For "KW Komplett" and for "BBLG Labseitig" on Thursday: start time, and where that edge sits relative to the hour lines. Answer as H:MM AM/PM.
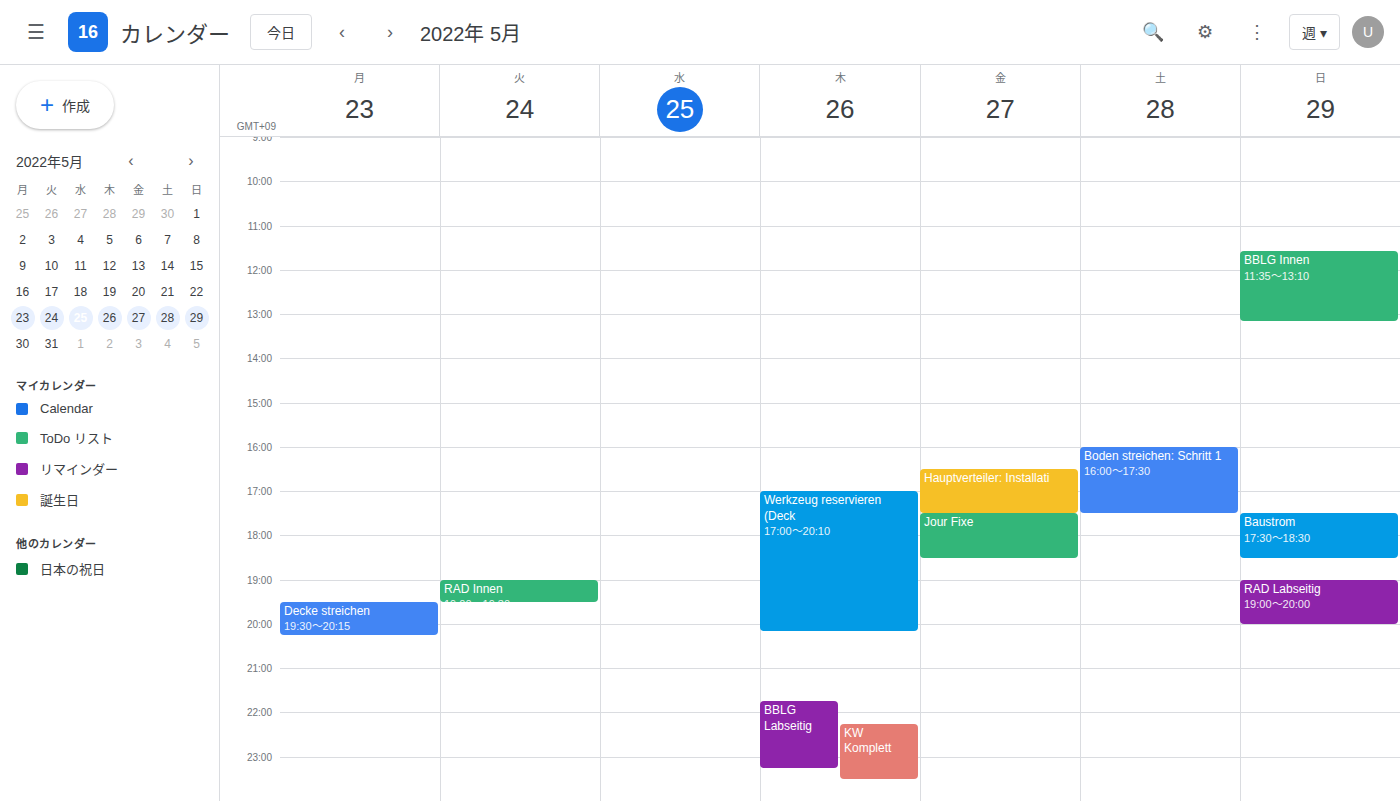
"KW Komplett": 10:15 PM, neither: a quarter of the way from the 10 PM line to the 11 PM line. "BBLG Labseitig": 9:45 PM, neither: three quarters of the way from the 9 PM line to the 10 PM line.